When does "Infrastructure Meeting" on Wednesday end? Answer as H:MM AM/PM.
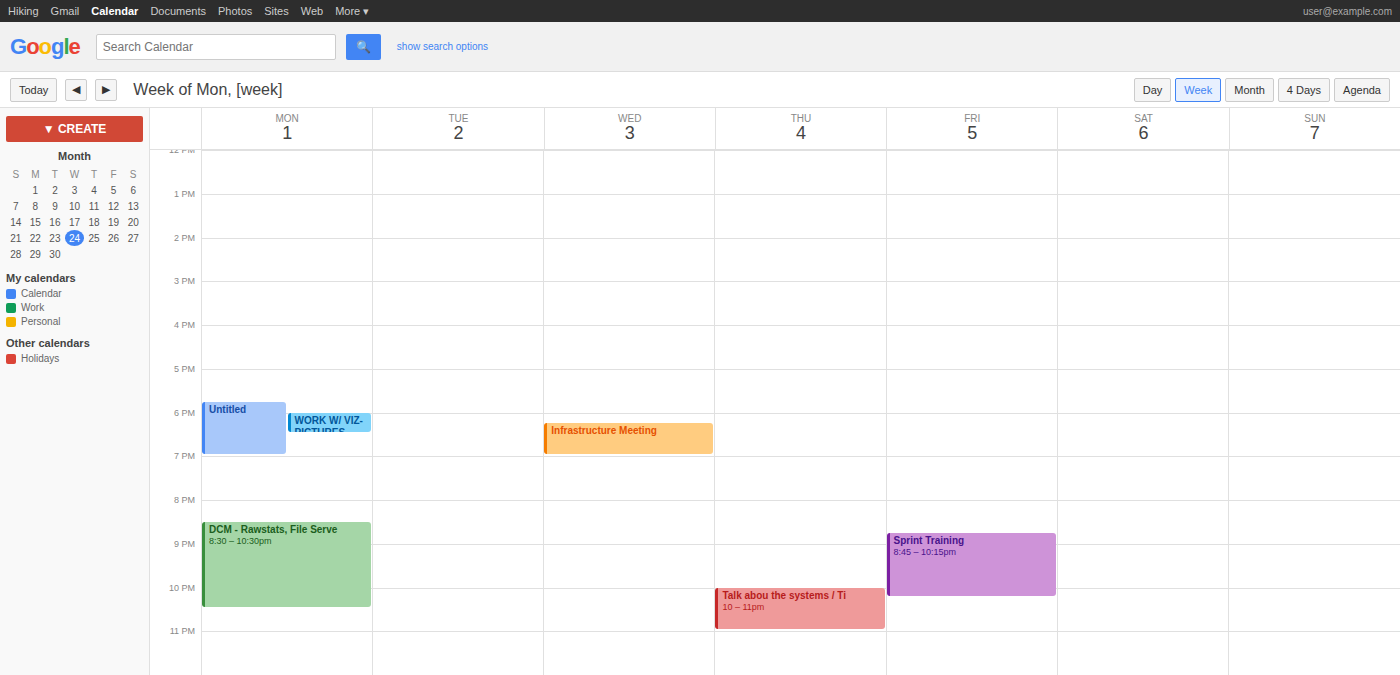
7:00 PM